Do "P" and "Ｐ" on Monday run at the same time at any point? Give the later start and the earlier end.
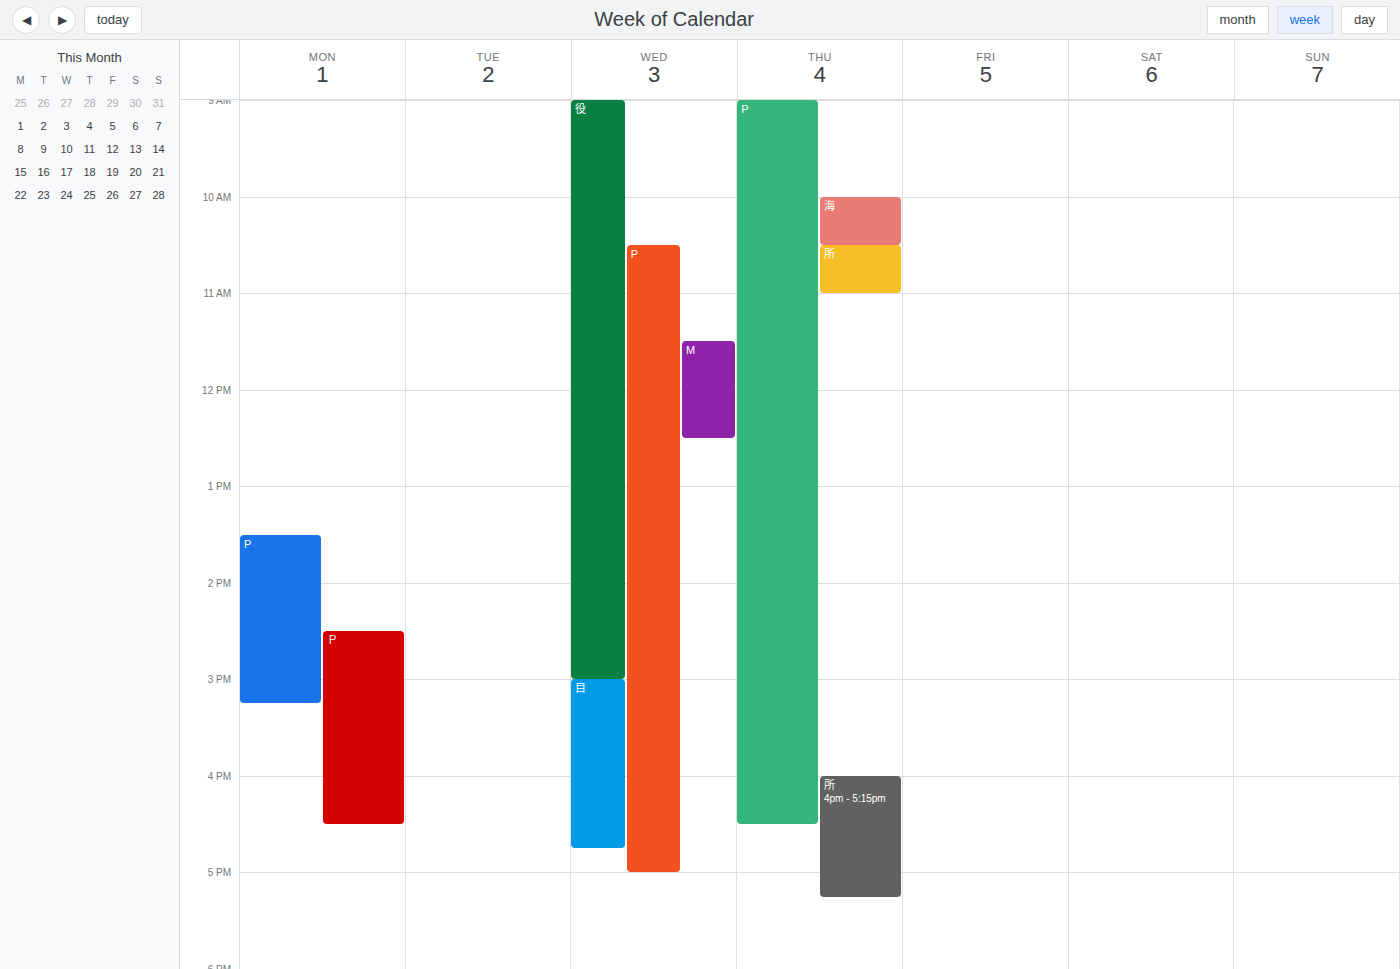
"Ｐ" starts at 2:30 PM, before "P" ends at 3:15 PM -- they overlap.